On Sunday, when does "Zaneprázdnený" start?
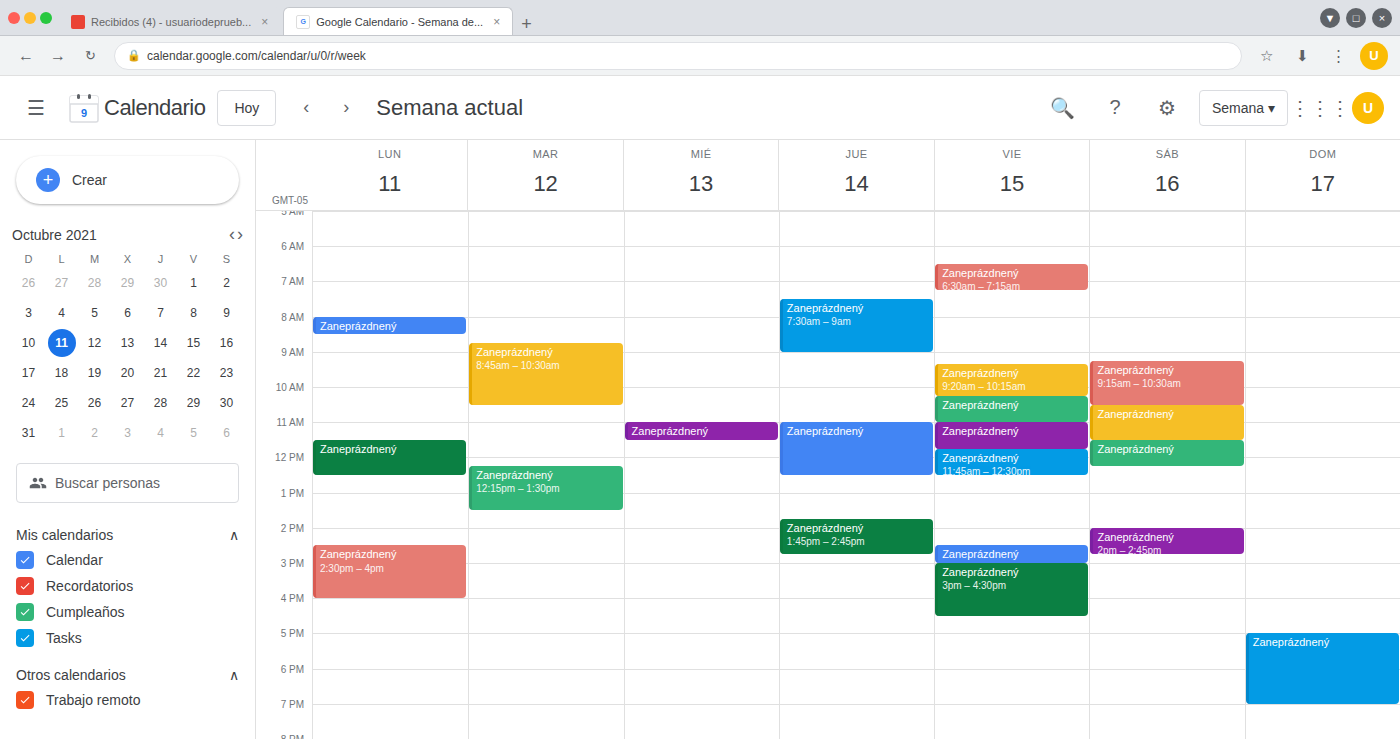
5:00 PM